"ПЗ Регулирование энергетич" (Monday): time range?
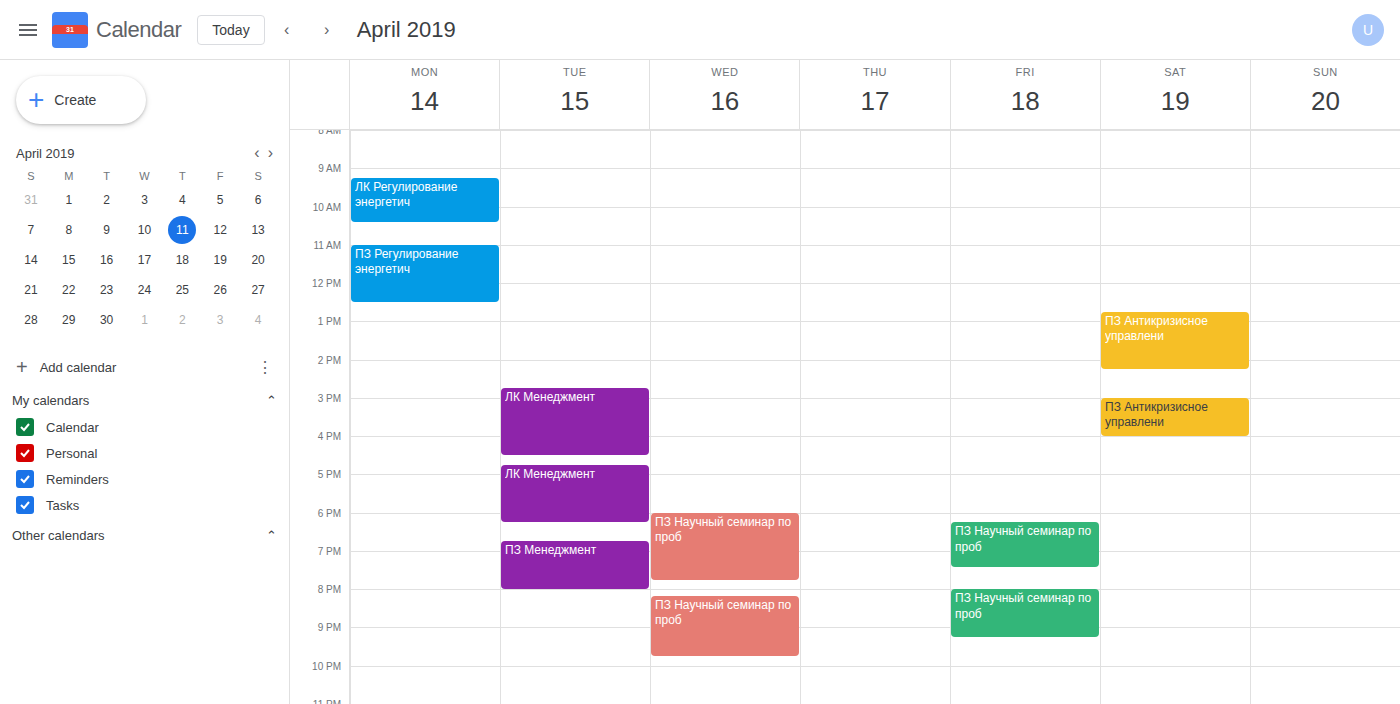
11:00 AM to 12:30 PM